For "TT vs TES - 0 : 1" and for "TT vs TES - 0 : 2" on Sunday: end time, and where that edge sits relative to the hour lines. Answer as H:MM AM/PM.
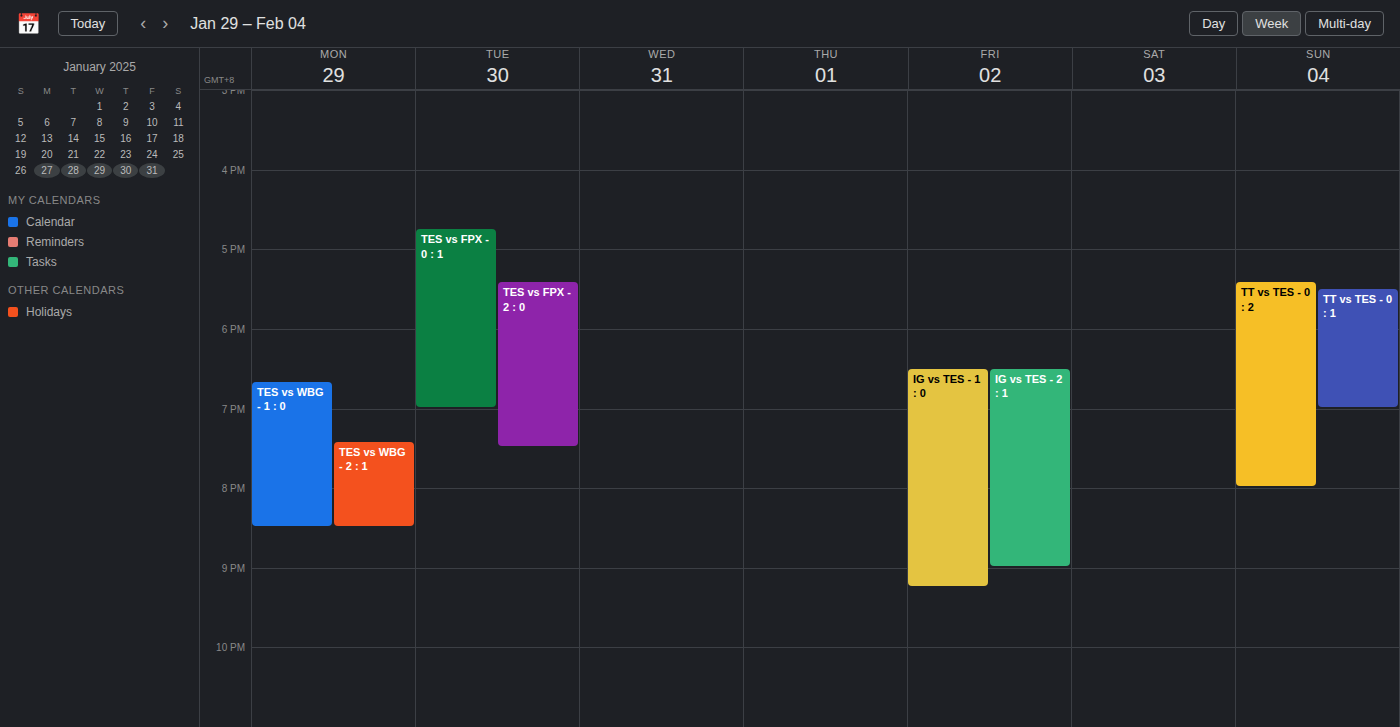
"TT vs TES - 0 : 1": 7:00 PM, exactly on the 7 PM line. "TT vs TES - 0 : 2": 8:00 PM, exactly on the 8 PM line.